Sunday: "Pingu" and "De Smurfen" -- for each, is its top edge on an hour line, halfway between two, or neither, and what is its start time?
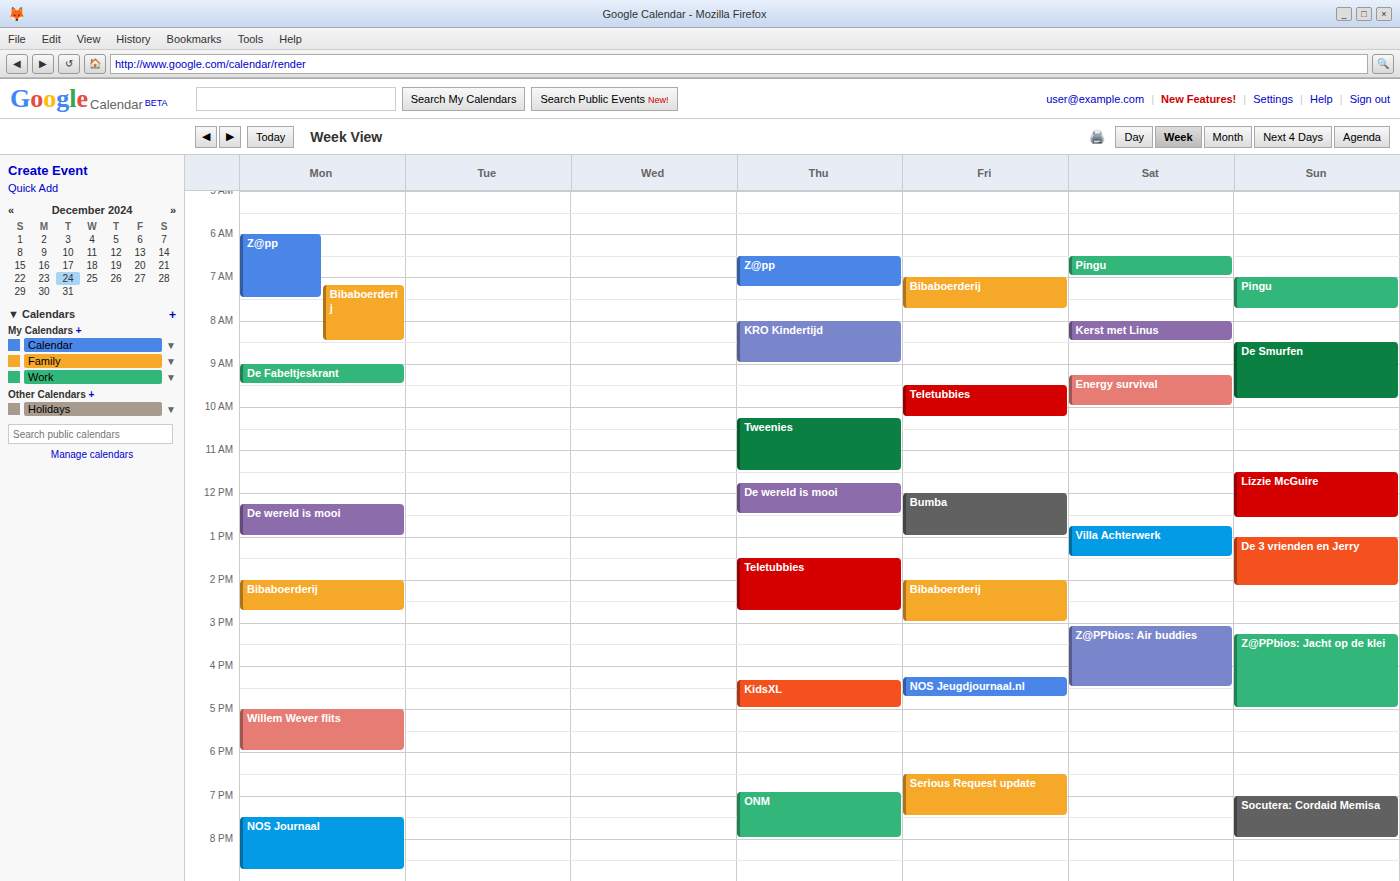
"Pingu": 7:00 AM, exactly on the 7 AM line. "De Smurfen": 8:30 AM, halfway between the 8 AM and 9 AM lines.